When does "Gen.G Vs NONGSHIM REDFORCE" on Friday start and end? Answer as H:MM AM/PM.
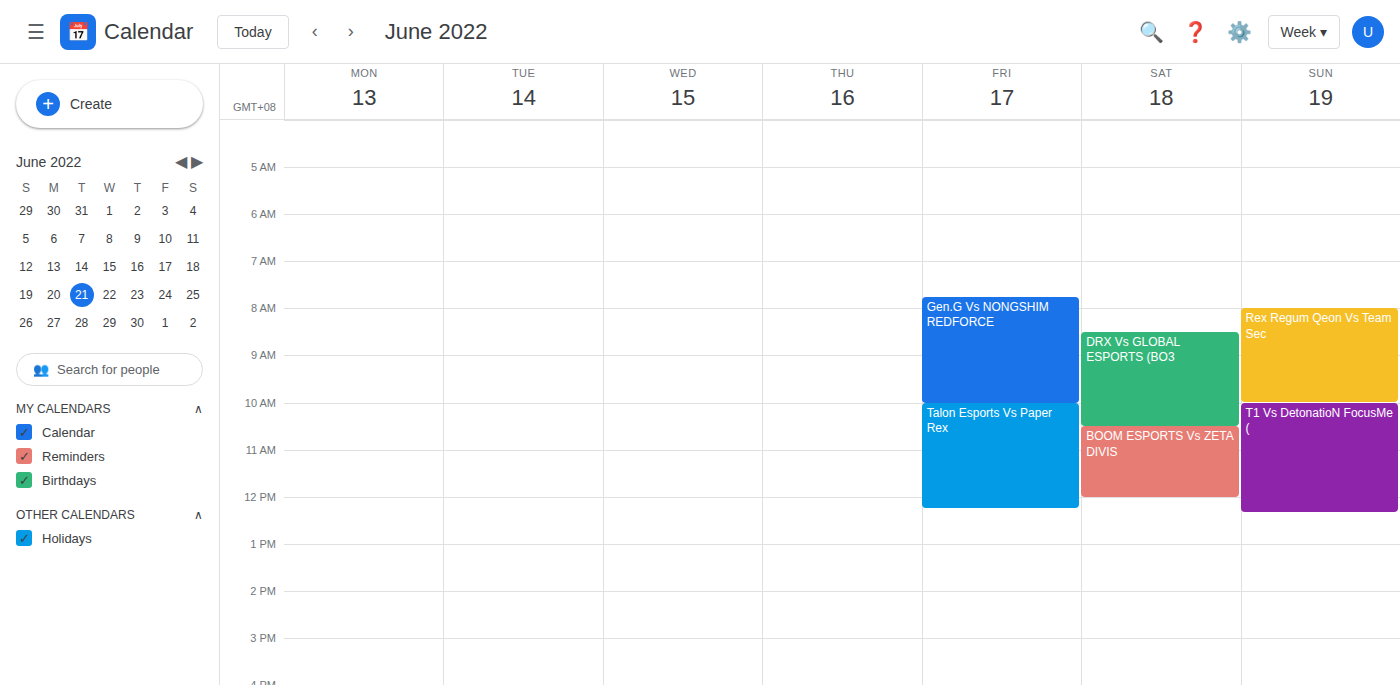
7:45 AM to 10:00 AM